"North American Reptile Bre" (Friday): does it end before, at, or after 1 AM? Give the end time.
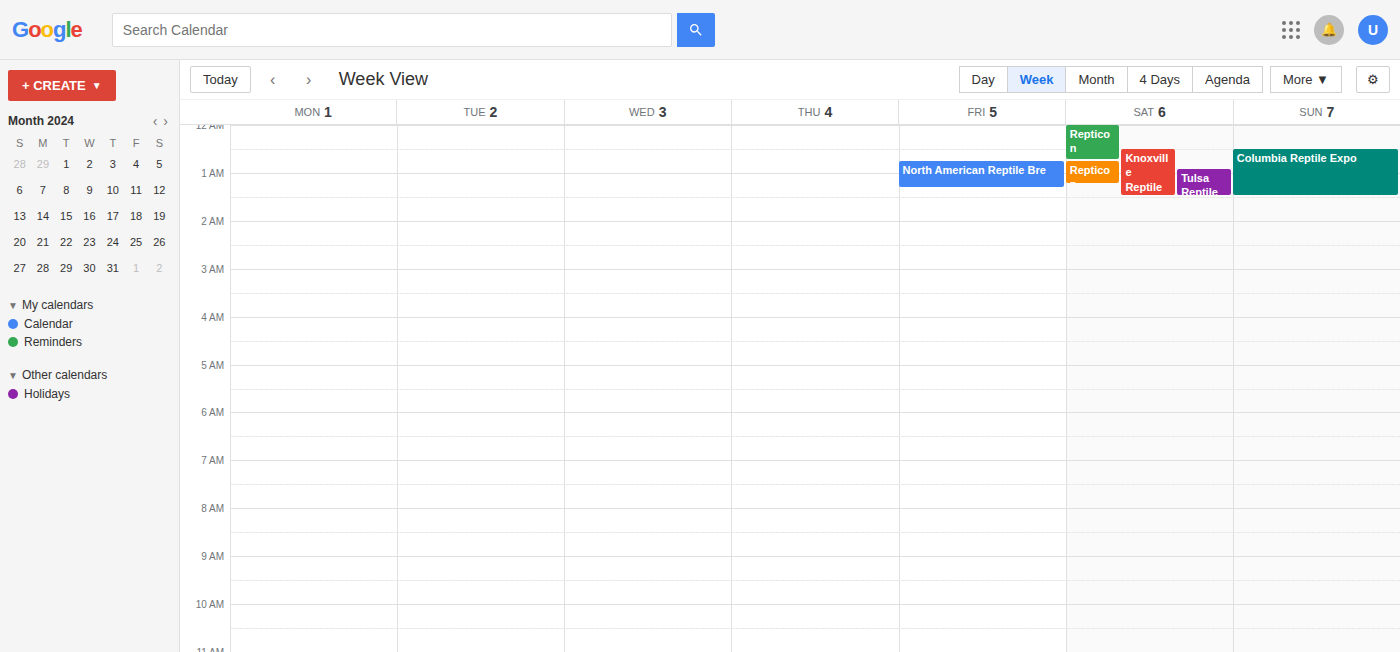
1:20 AM -- after 1 AM, 20 minutes below the 1 AM line.